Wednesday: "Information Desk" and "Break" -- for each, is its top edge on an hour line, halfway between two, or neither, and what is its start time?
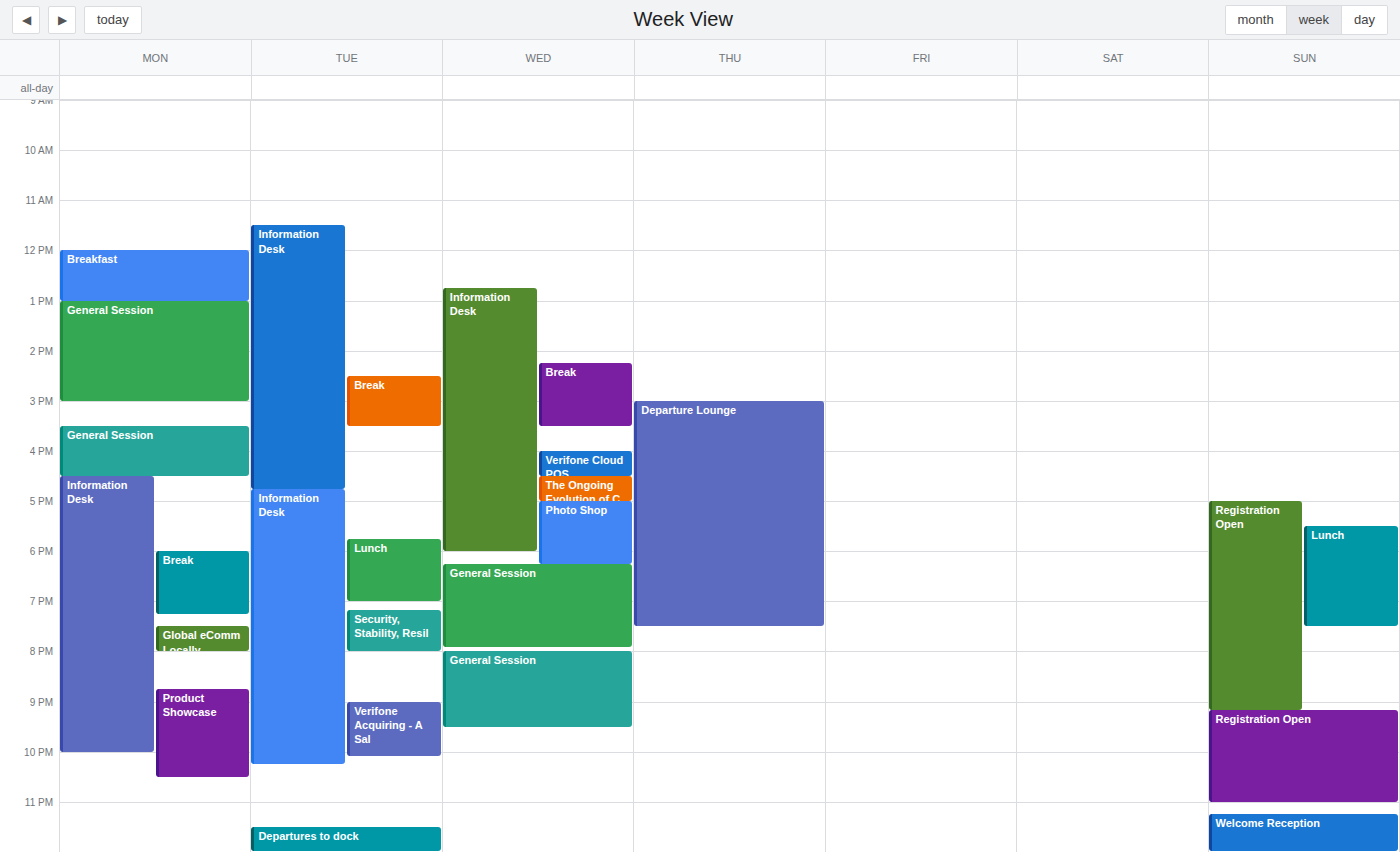
"Information Desk": 12:45 PM, neither: three quarters of the way from the 12 PM line to the 1 PM line. "Break": 2:15 PM, neither: a quarter of the way from the 2 PM line to the 3 PM line.